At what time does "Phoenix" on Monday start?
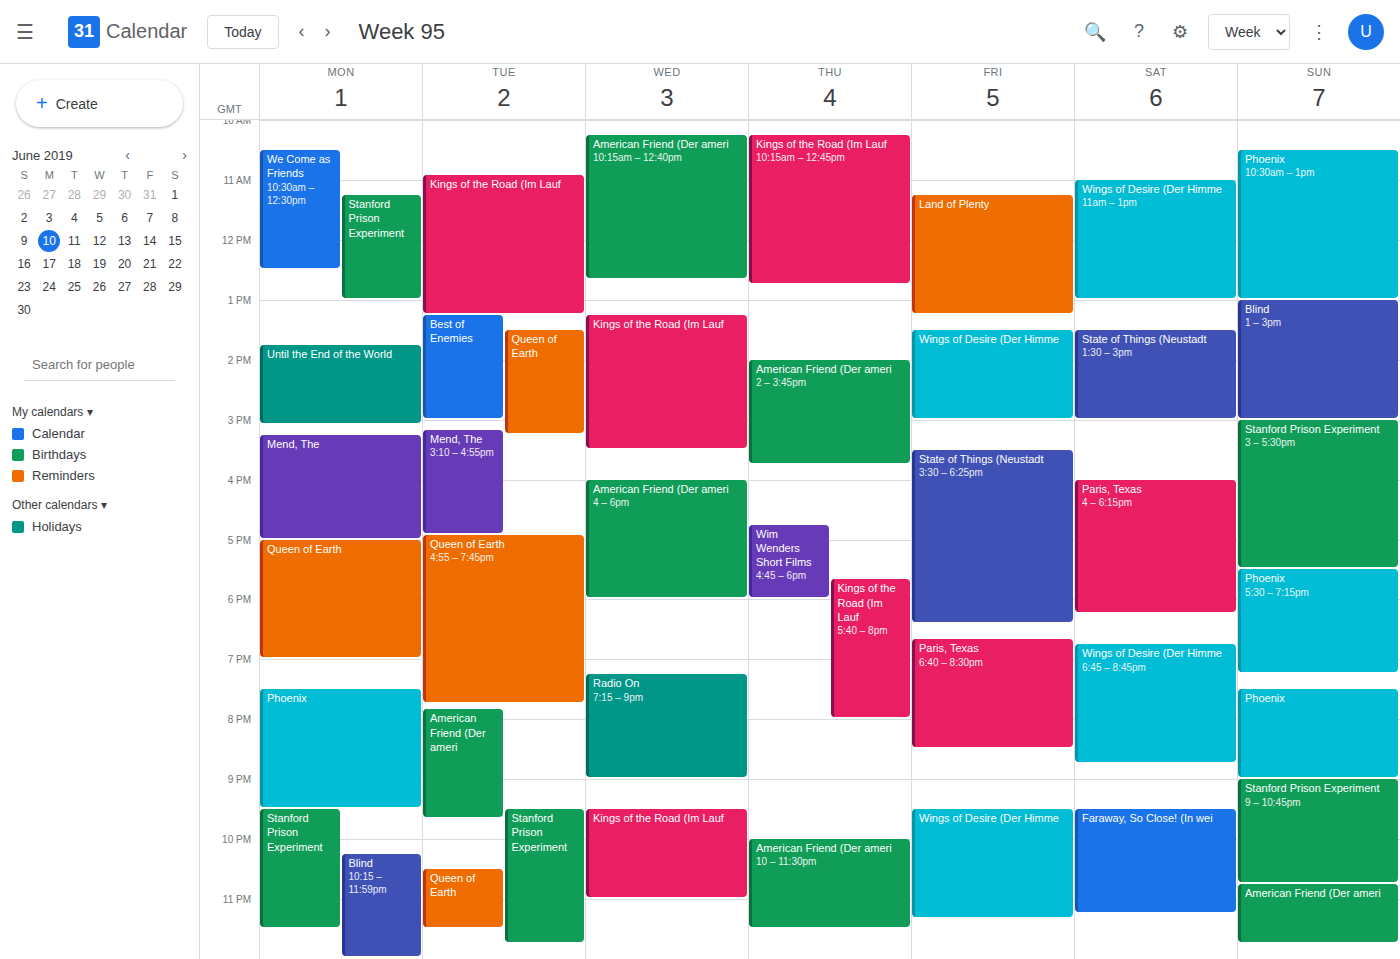
7:30 PM